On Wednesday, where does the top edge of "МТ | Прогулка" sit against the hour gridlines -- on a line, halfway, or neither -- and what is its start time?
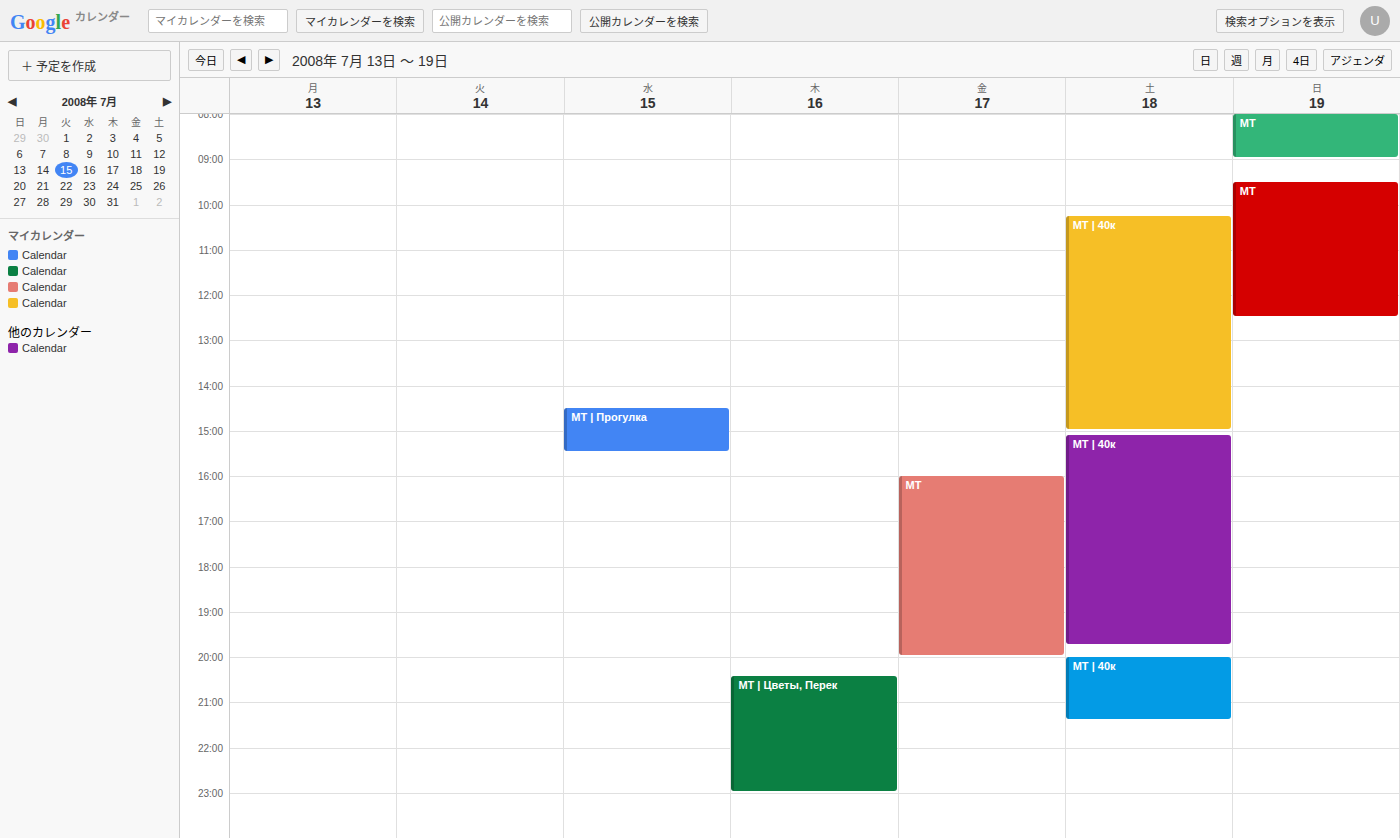
2:30 PM -- halfway between the 2 PM and 3 PM lines.